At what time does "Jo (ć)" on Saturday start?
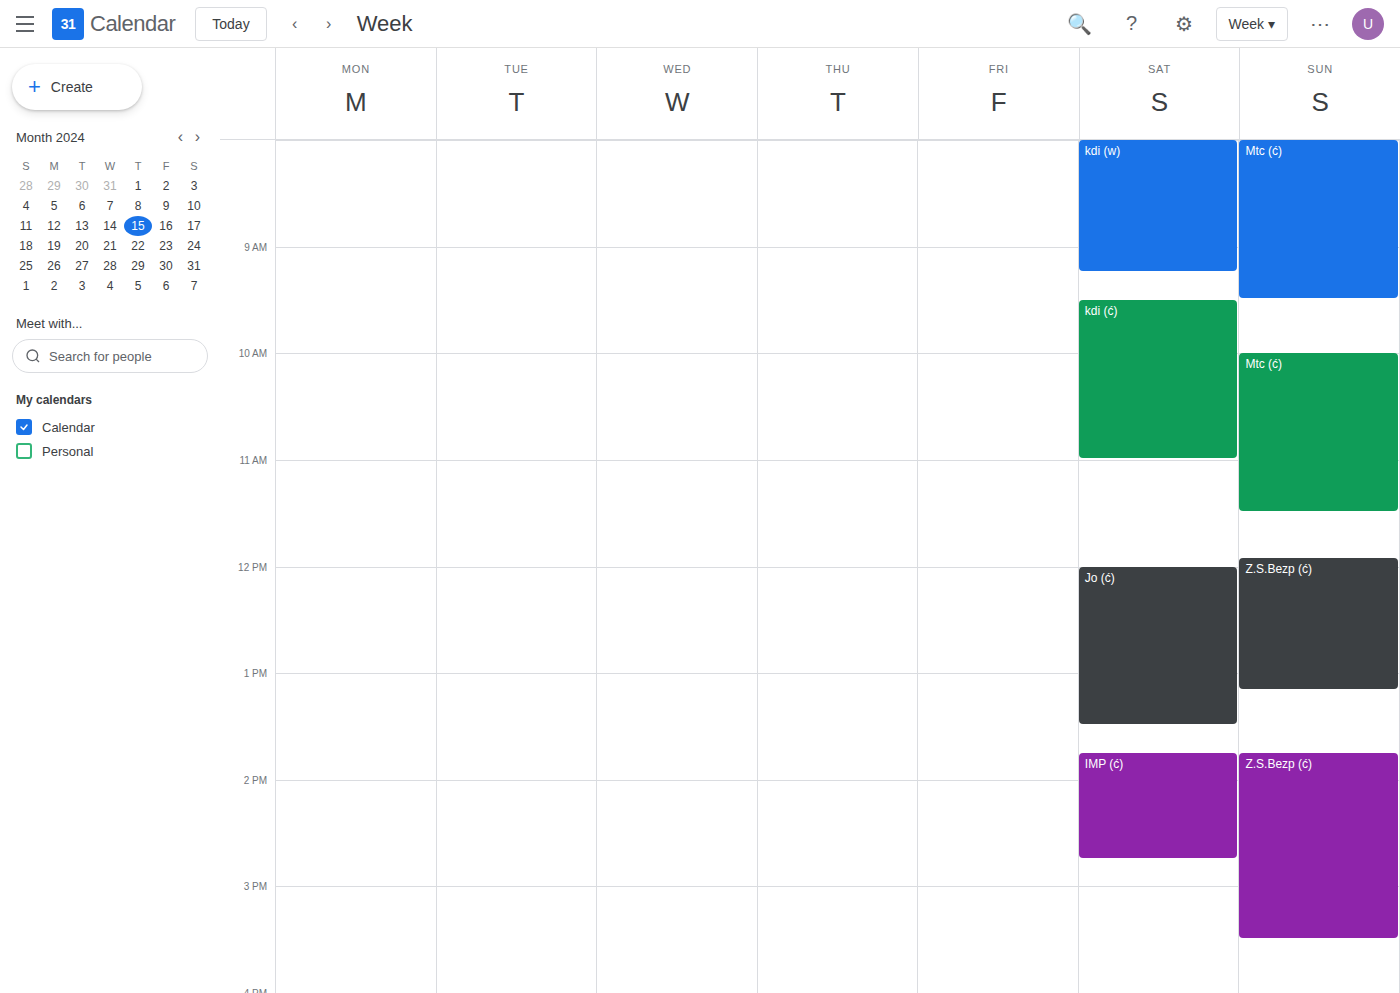
12:00 PM